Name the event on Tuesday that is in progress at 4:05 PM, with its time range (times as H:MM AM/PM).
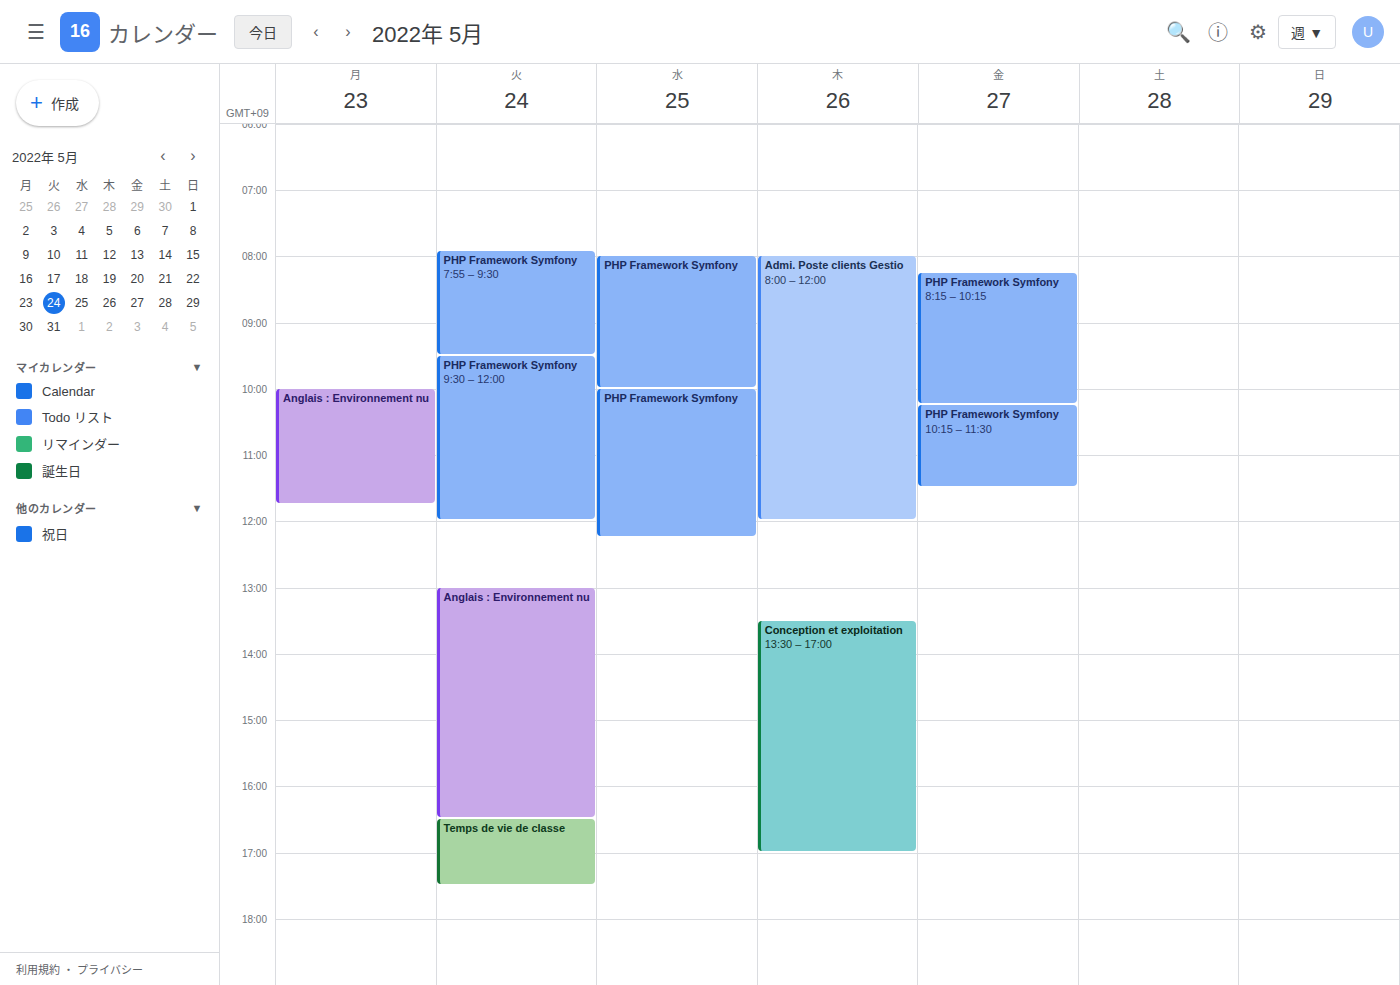
"Anglais : Environnement nu", 1:00 PM to 4:30 PM